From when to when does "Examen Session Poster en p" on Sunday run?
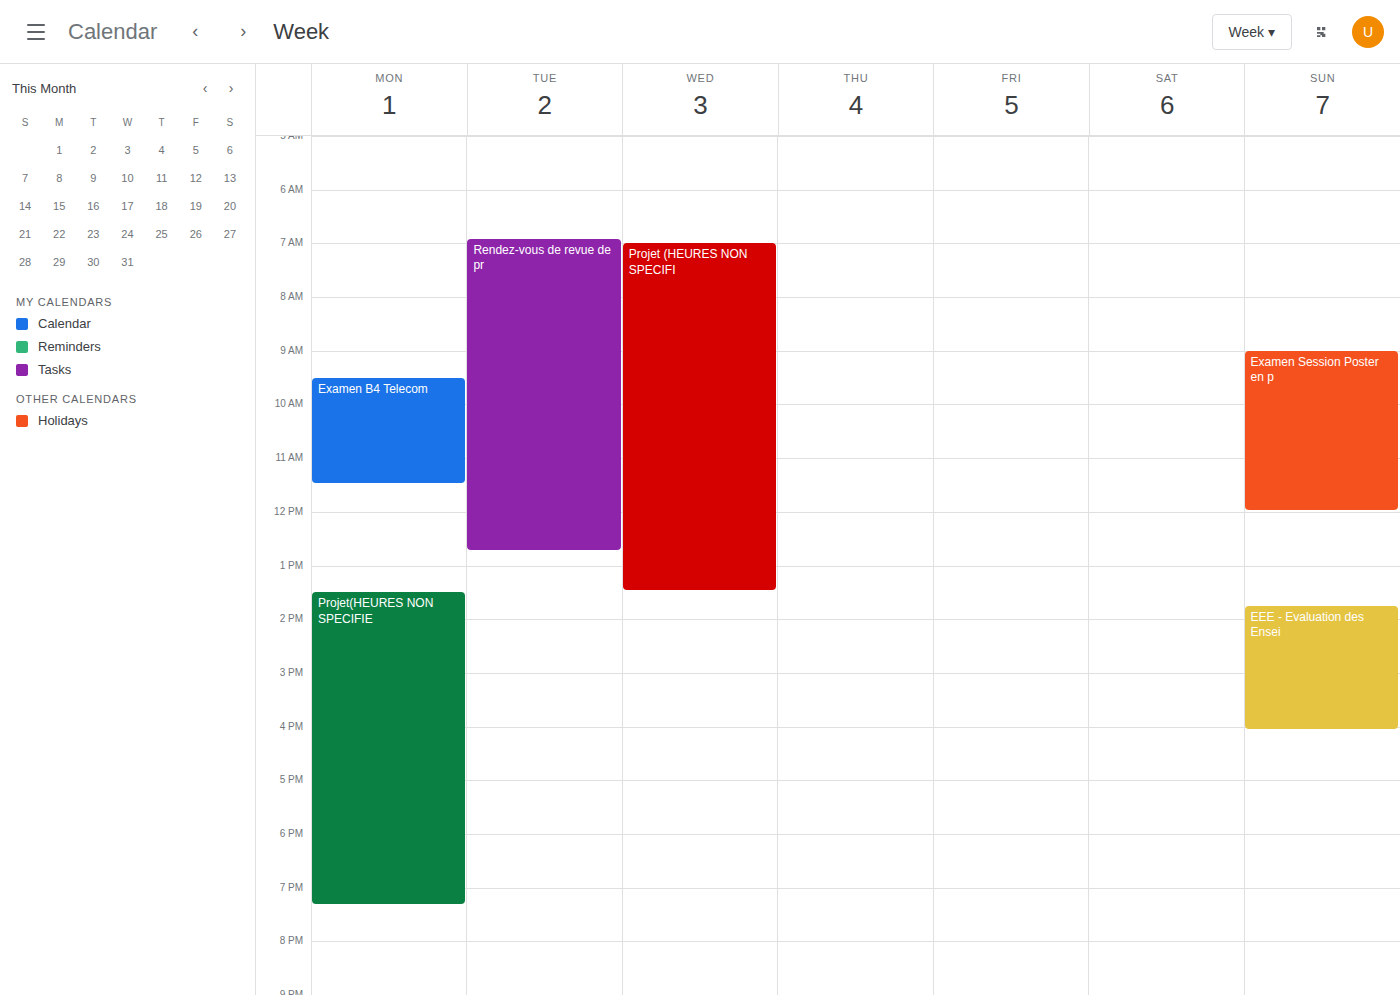
9:00 AM to 12:00 PM